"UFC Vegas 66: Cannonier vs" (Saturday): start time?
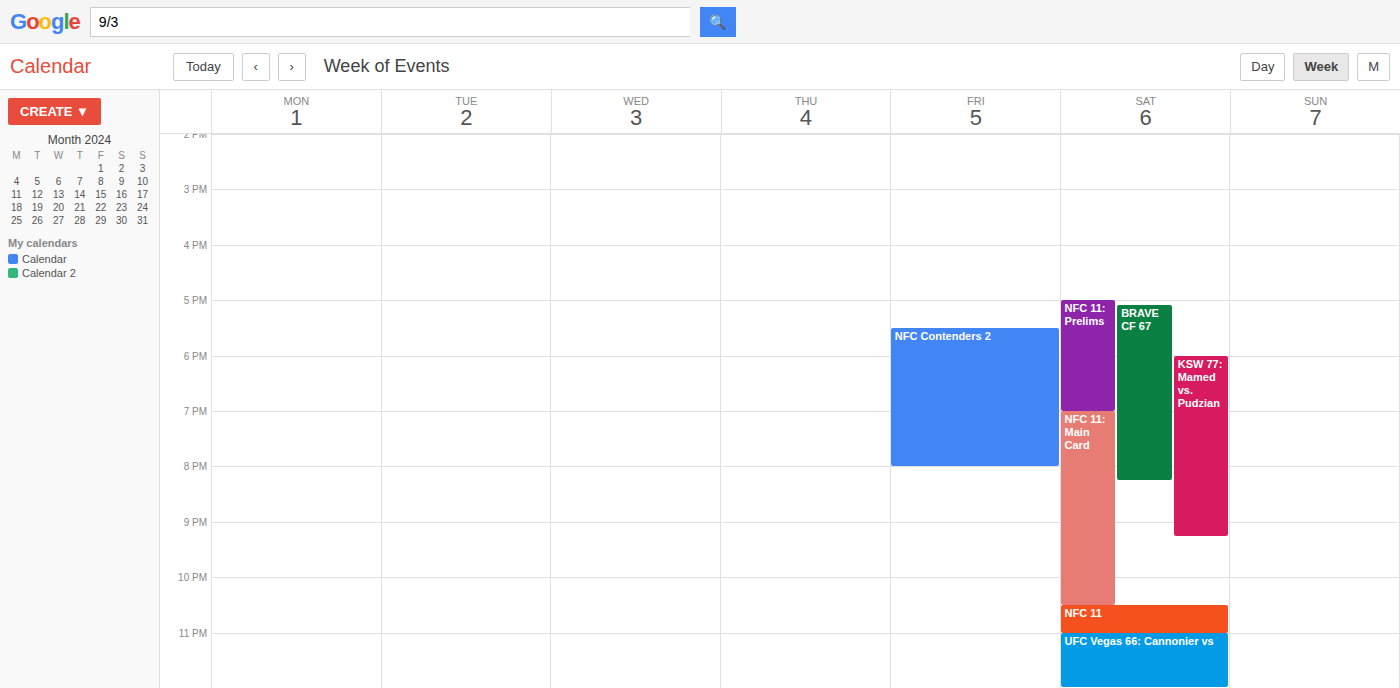
11:00 PM